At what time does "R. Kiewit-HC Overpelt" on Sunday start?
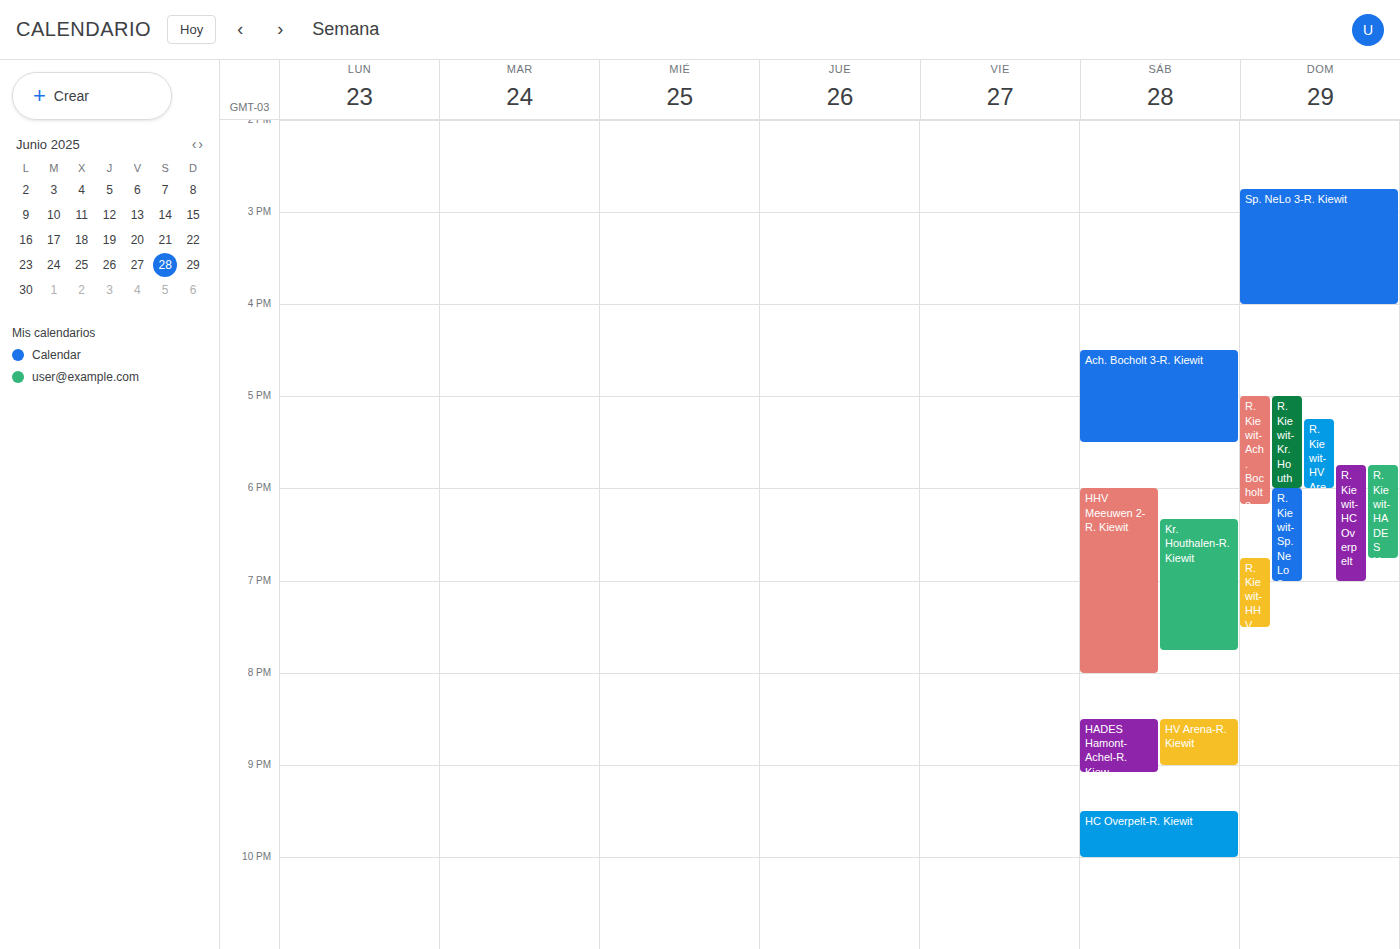
5:45 PM